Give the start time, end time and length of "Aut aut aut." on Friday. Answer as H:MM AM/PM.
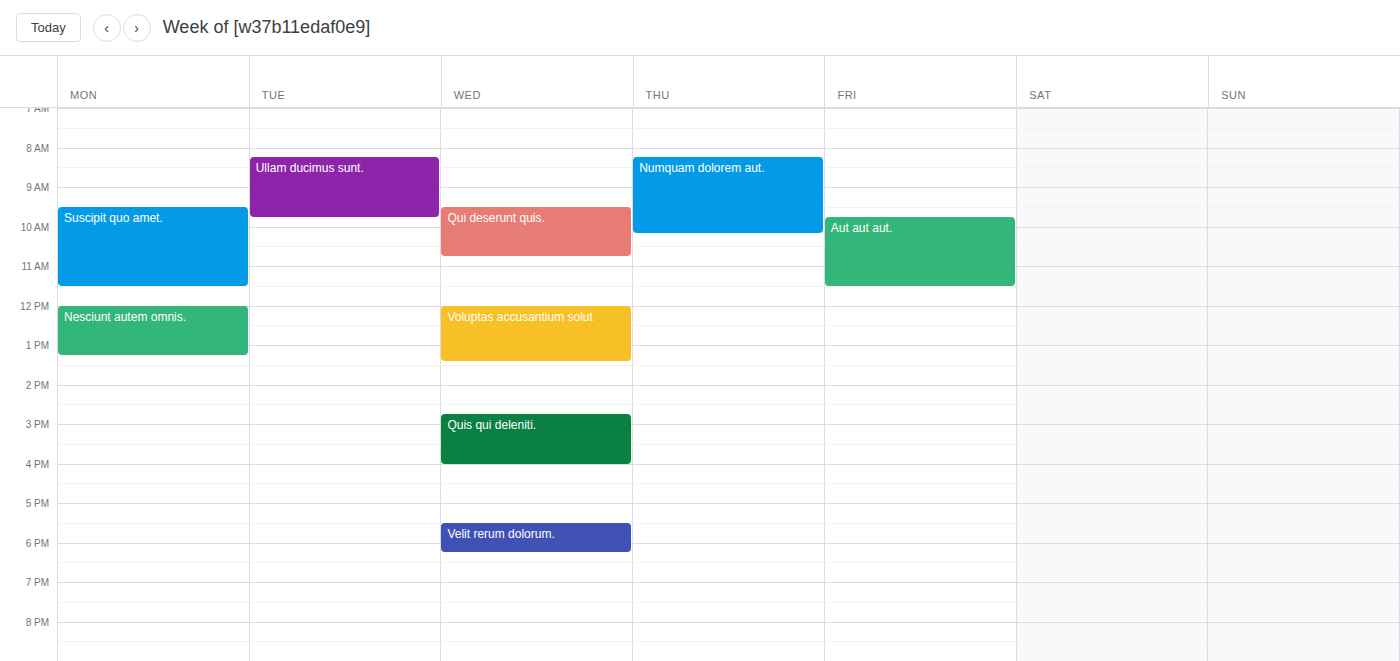
9:45 AM to 11:30 AM, 1 hour 45 minutes